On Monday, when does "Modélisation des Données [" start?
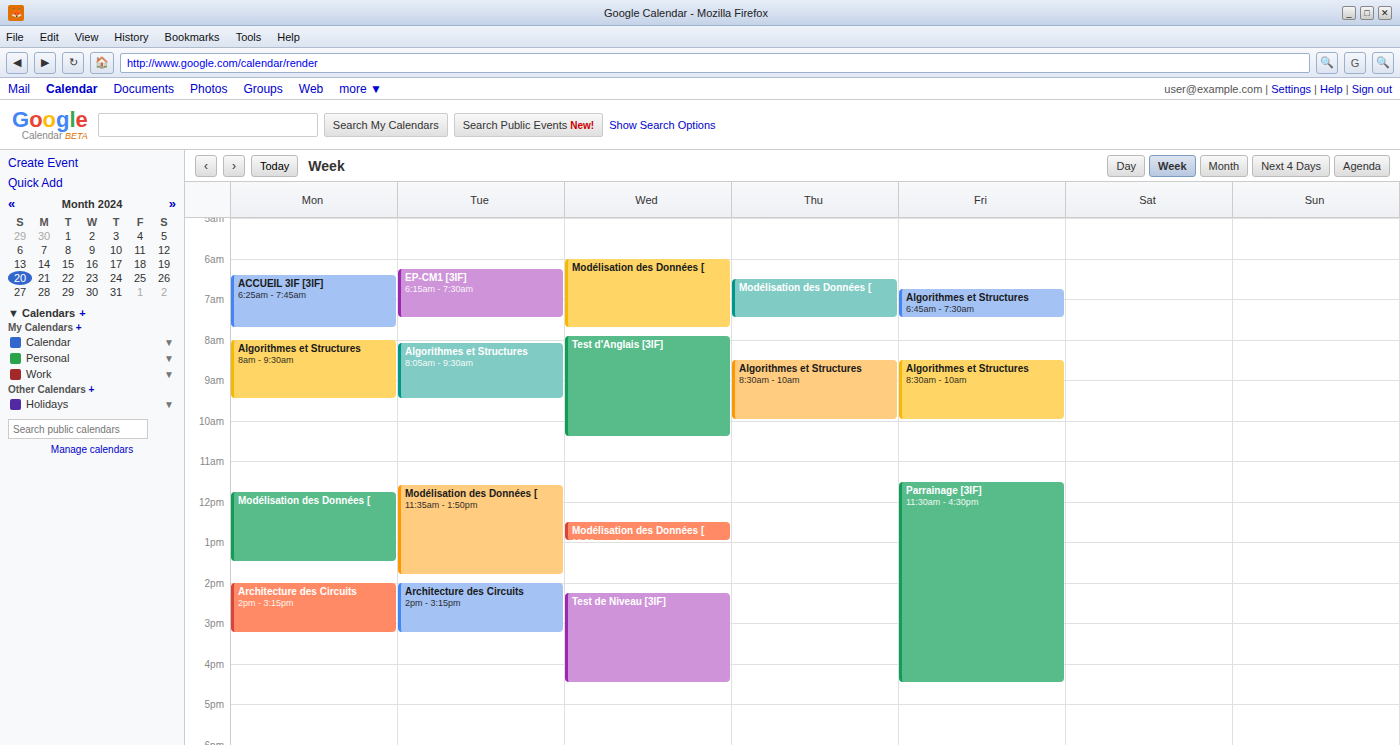
11:45 AM